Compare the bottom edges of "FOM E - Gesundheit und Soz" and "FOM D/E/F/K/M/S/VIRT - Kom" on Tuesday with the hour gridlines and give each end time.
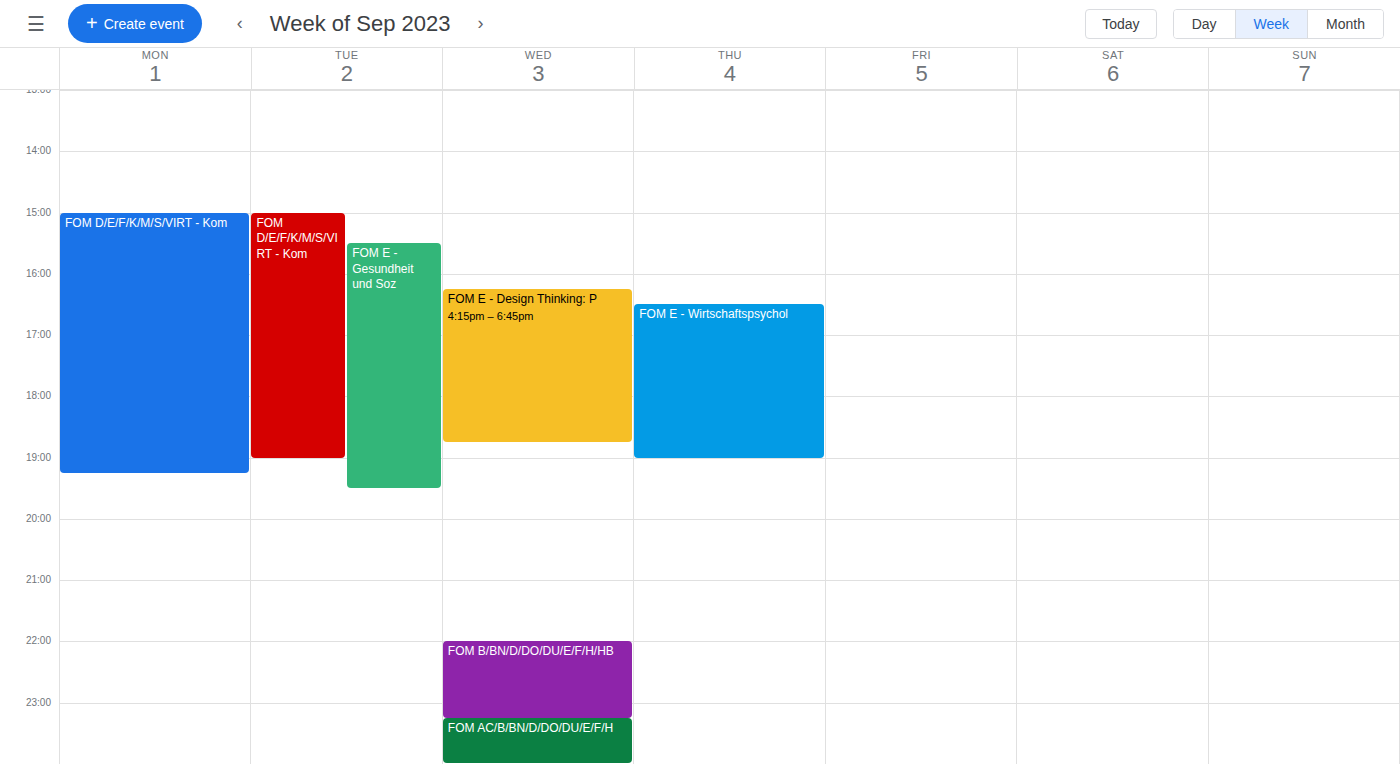
"FOM E - Gesundheit und Soz": 7:30 PM, halfway between the 7 PM and 8 PM lines. "FOM D/E/F/K/M/S/VIRT - Kom": 7:00 PM, exactly on the 7 PM line.